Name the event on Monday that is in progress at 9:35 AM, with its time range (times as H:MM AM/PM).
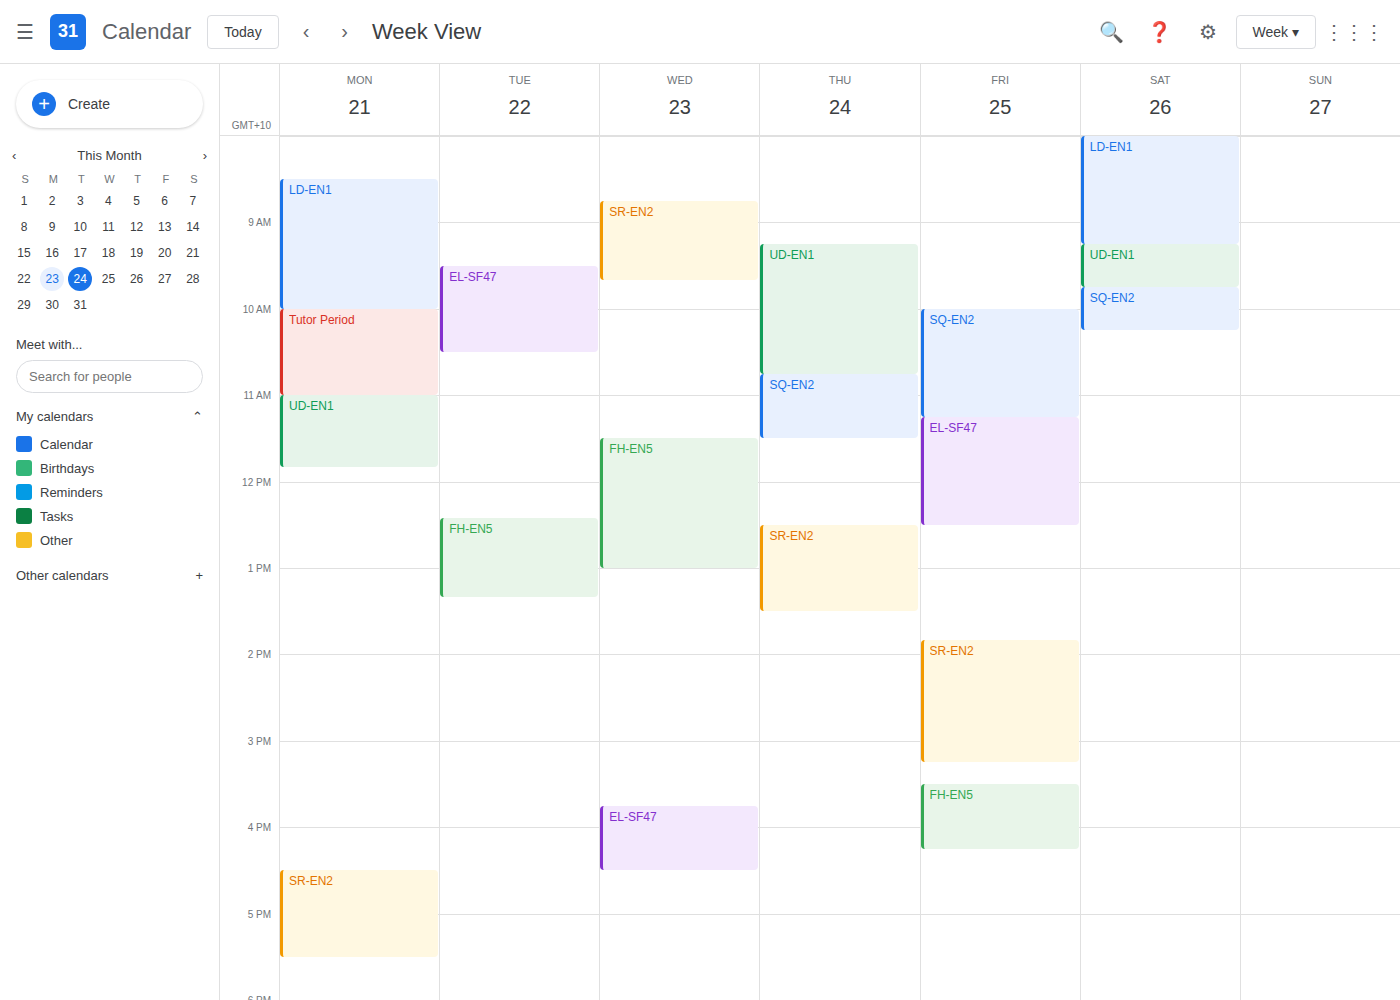
"LD-EN1", 8:30 AM to 10:00 AM